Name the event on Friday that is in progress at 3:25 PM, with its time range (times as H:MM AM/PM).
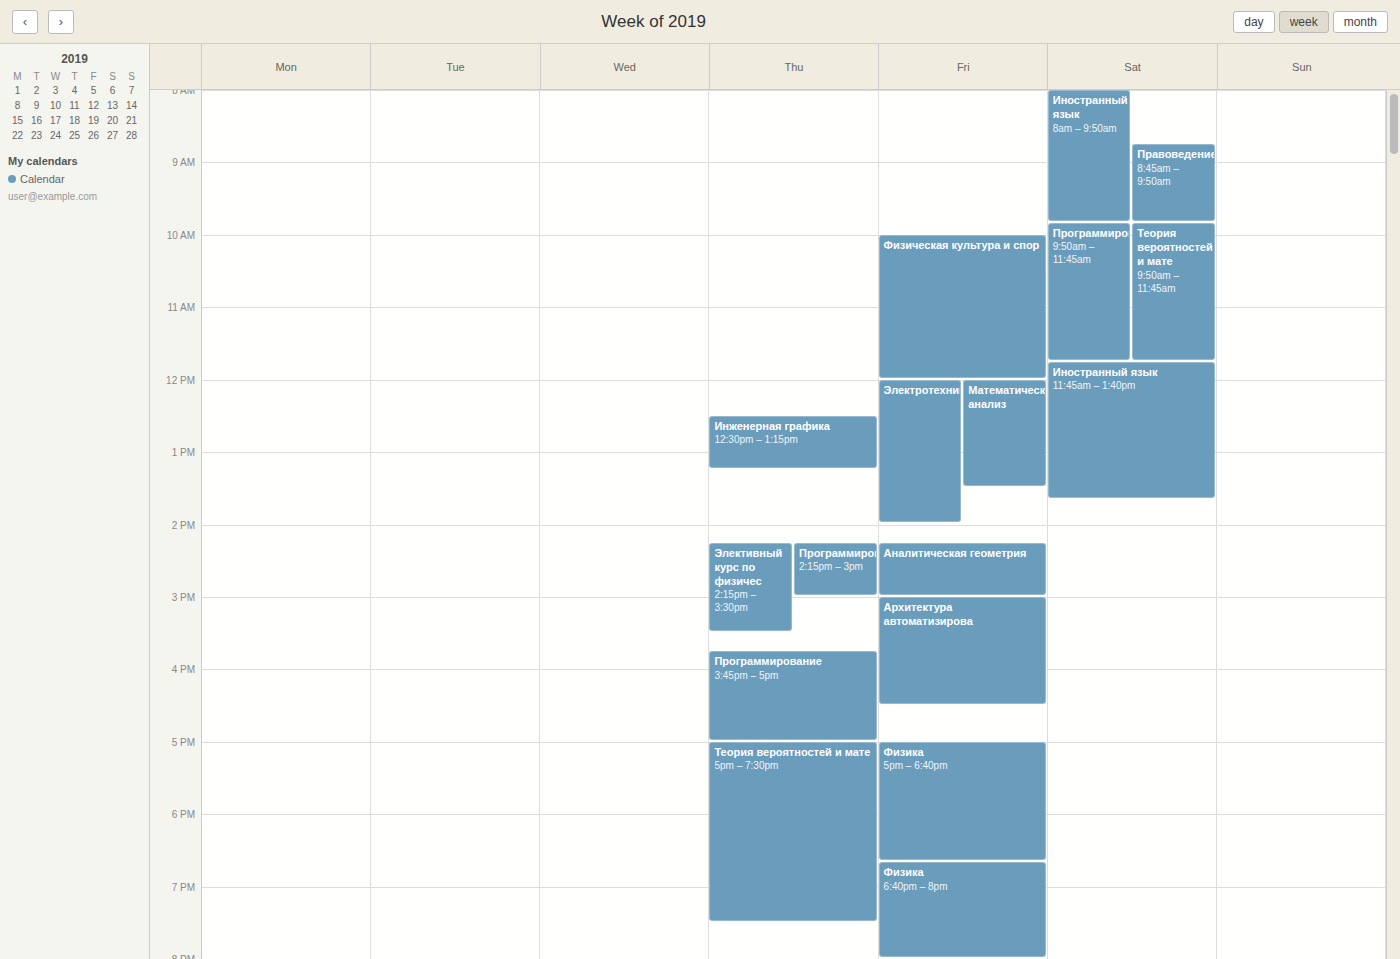
"Архитектура автоматизирова", 3:00 PM to 4:30 PM